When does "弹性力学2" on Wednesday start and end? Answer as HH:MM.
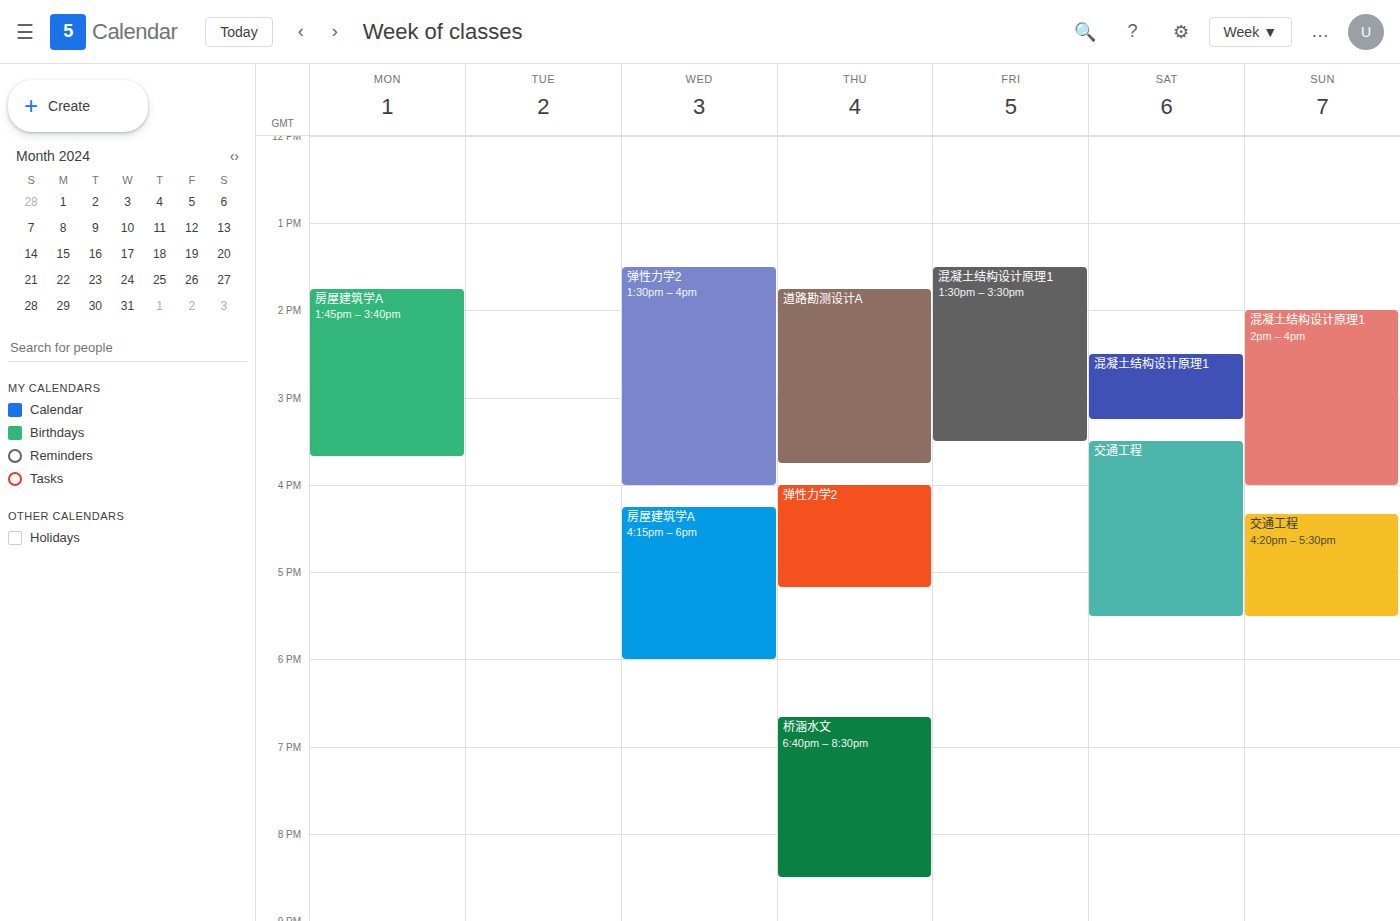
13:30 to 16:00